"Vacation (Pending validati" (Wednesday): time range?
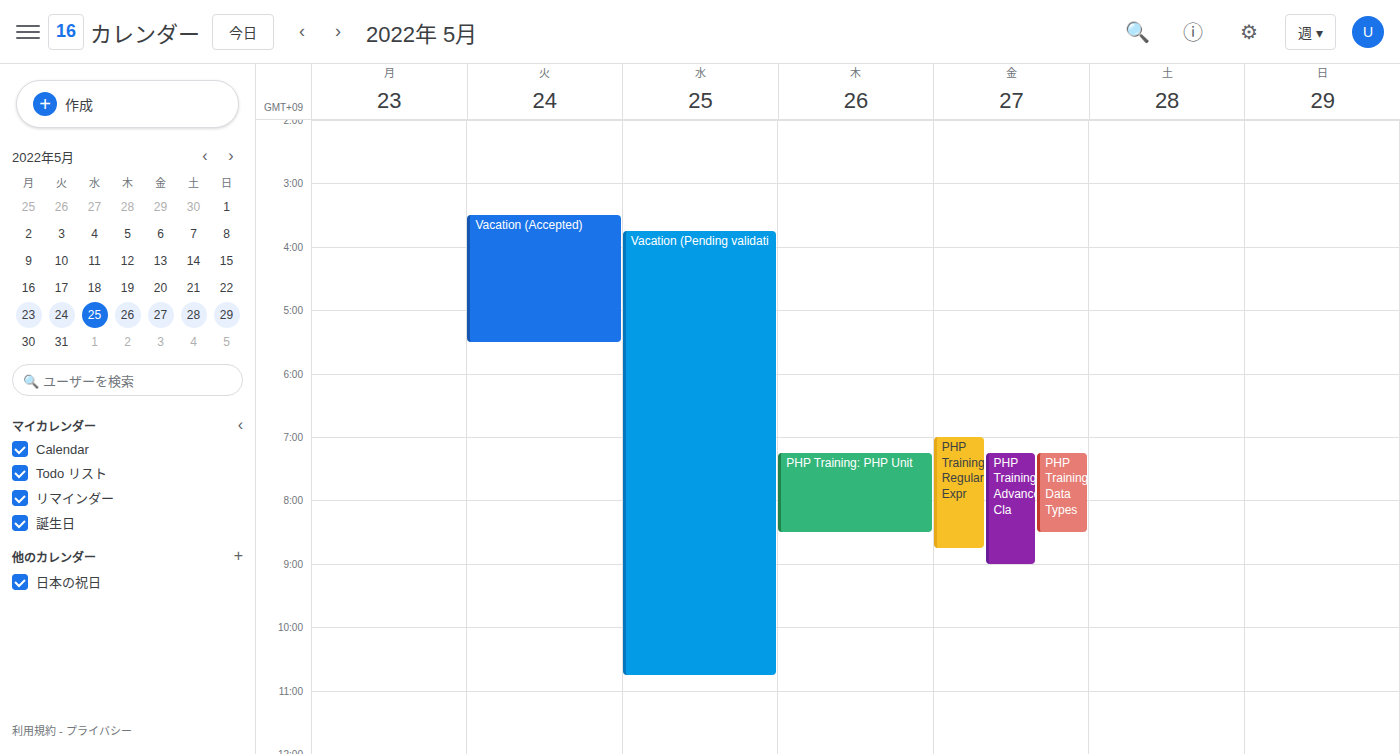
3:45 AM to 10:45 AM